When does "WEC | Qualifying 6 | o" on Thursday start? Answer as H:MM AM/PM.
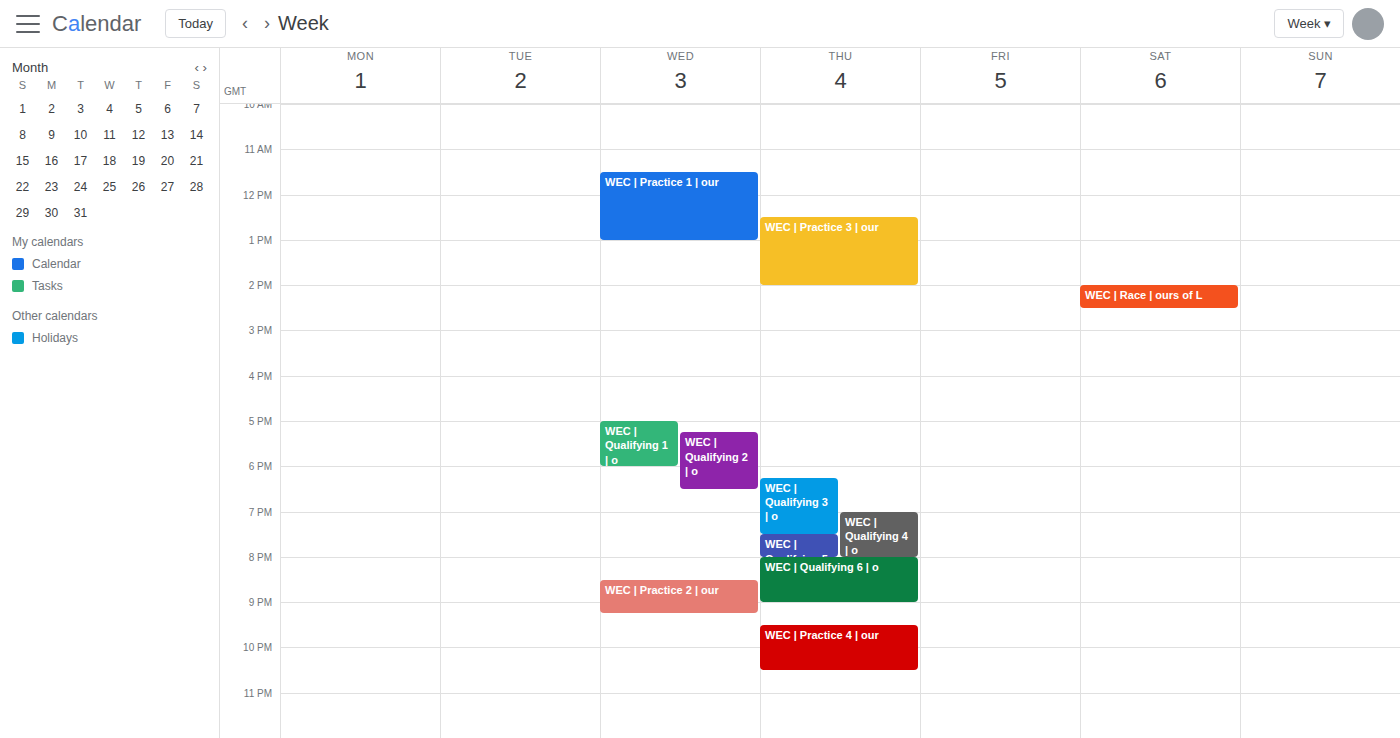
8:00 PM